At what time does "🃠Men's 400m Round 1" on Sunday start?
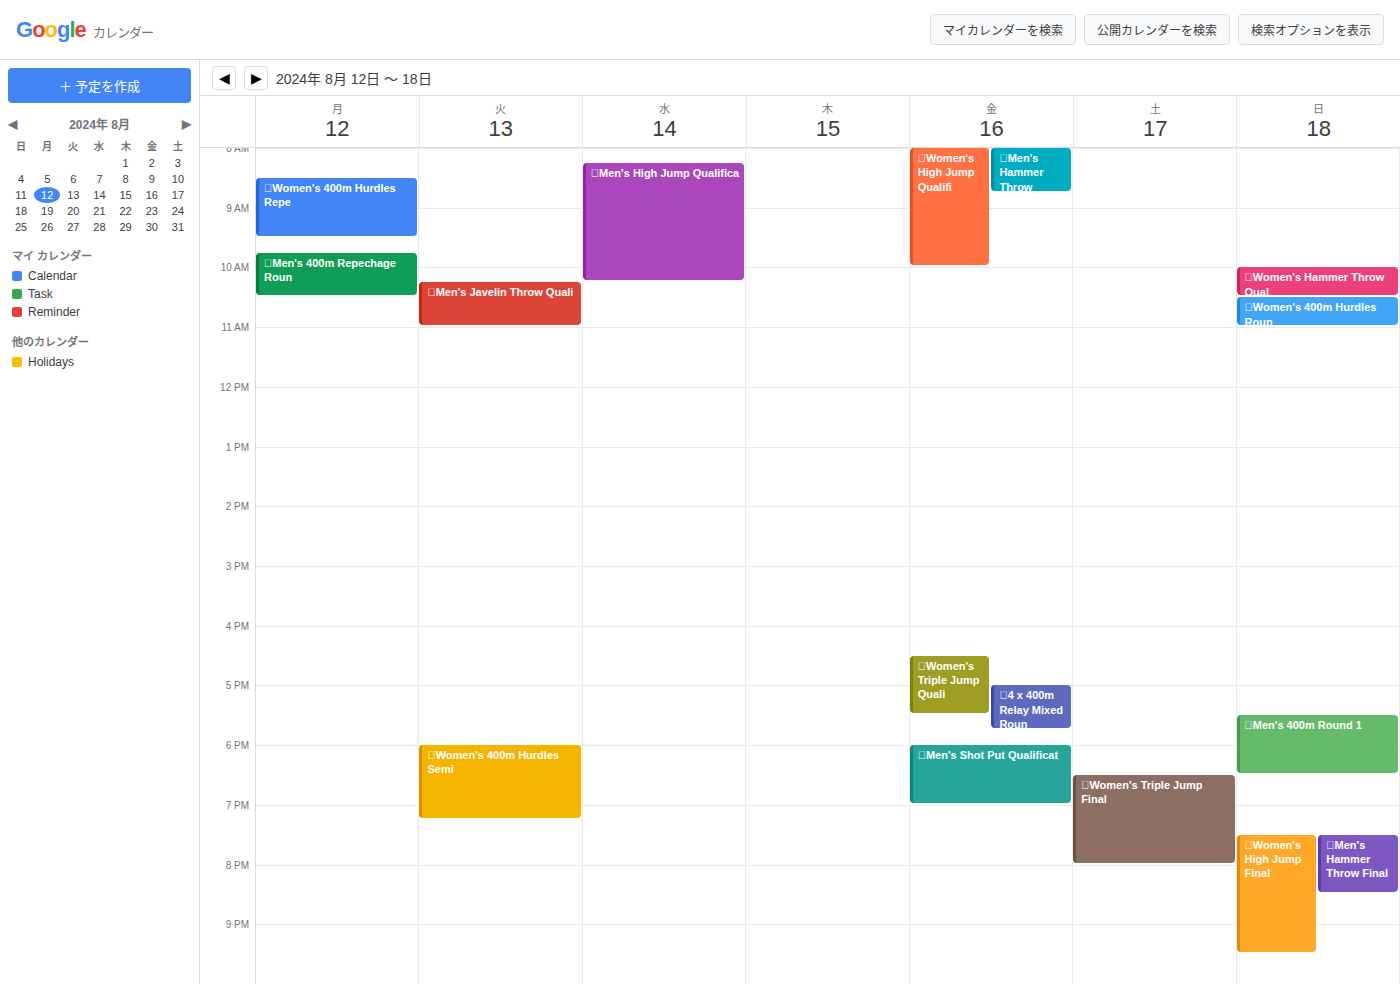
17:30